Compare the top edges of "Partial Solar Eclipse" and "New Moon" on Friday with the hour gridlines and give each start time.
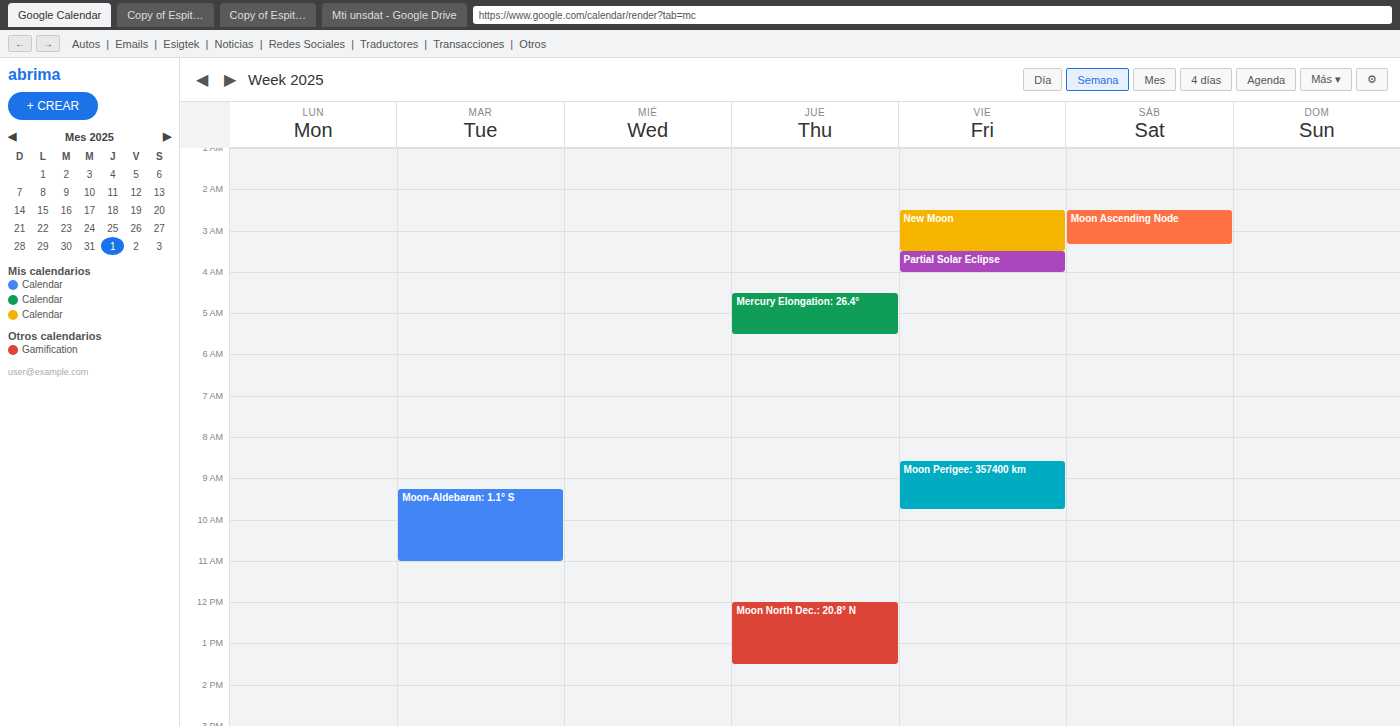
"Partial Solar Eclipse": 3:30 AM, halfway between the 3 AM and 4 AM lines. "New Moon": 2:30 AM, halfway between the 2 AM and 3 AM lines.